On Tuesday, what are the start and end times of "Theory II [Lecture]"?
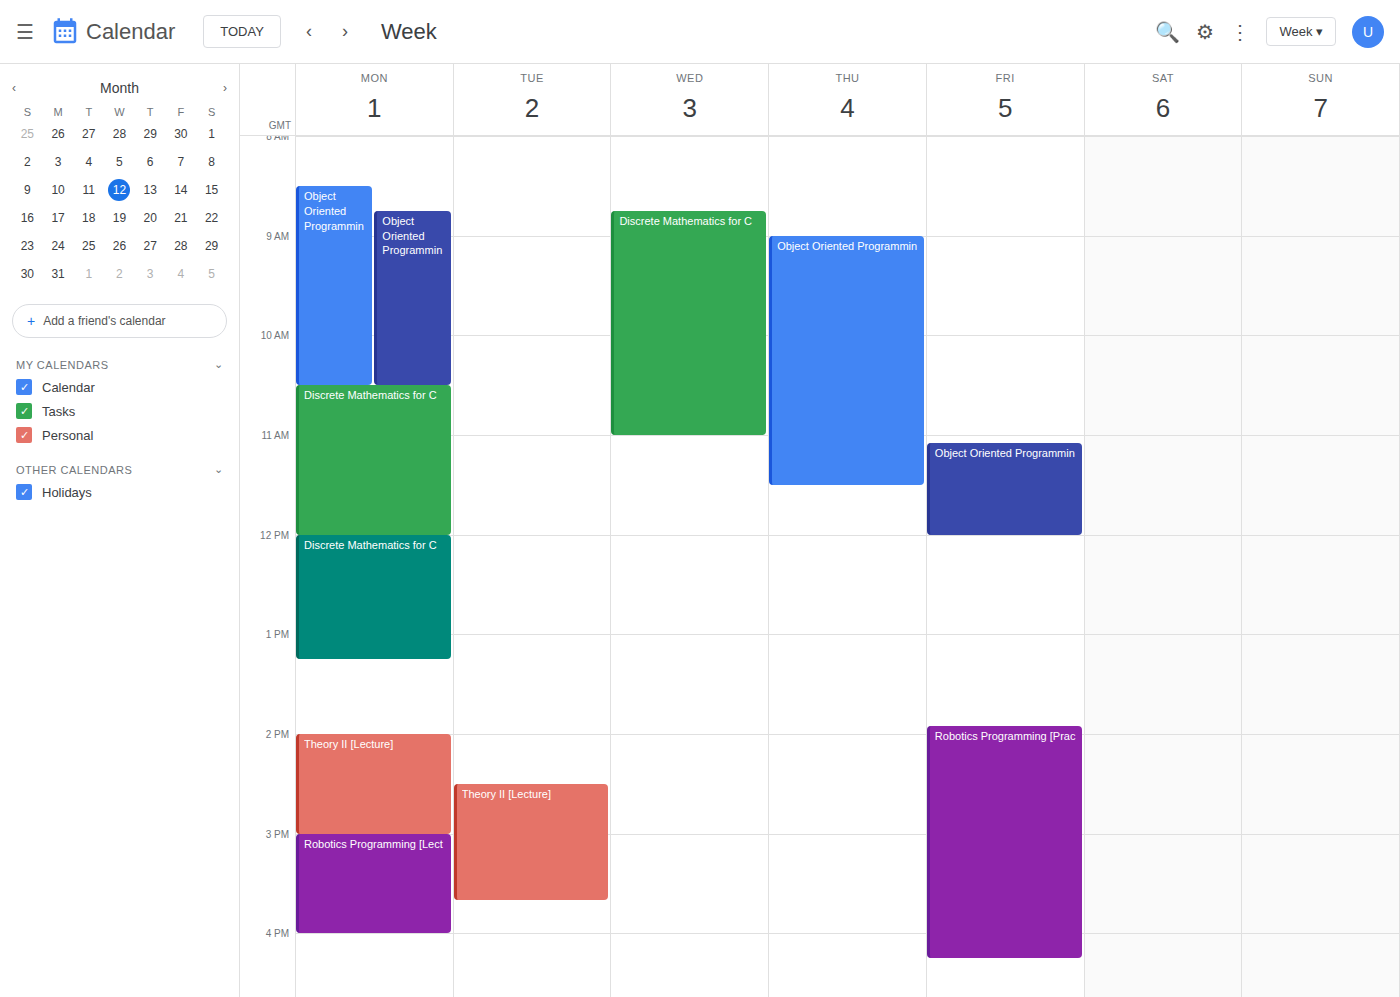
14:30 to 15:40